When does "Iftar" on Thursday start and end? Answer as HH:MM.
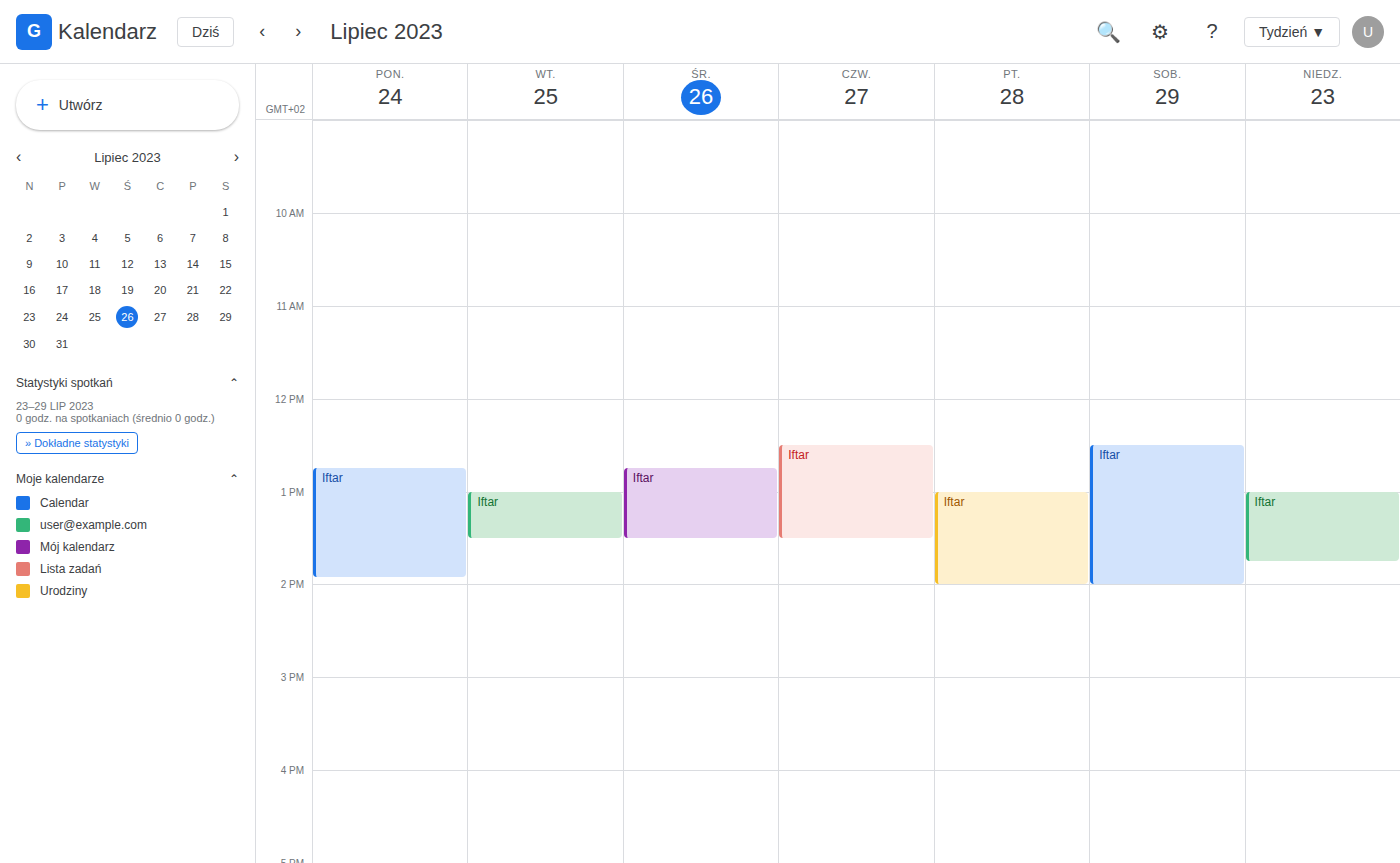
12:30 to 13:30